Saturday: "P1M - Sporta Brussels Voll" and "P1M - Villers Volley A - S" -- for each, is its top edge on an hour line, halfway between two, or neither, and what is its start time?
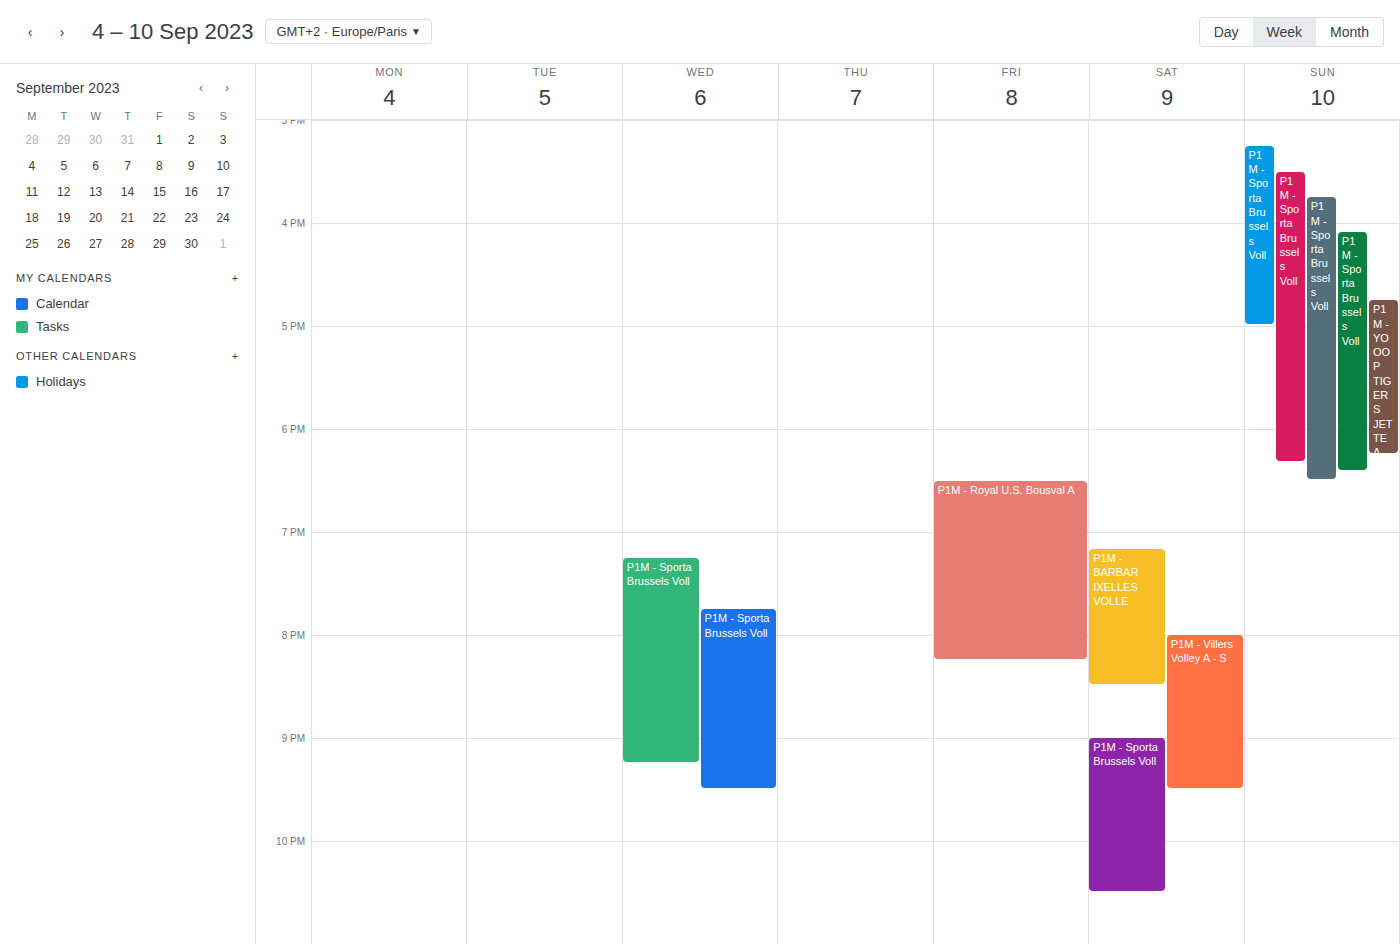
"P1M - Sporta Brussels Voll": 9:00 PM, exactly on the 9 PM line. "P1M - Villers Volley A - S": 8:00 PM, exactly on the 8 PM line.